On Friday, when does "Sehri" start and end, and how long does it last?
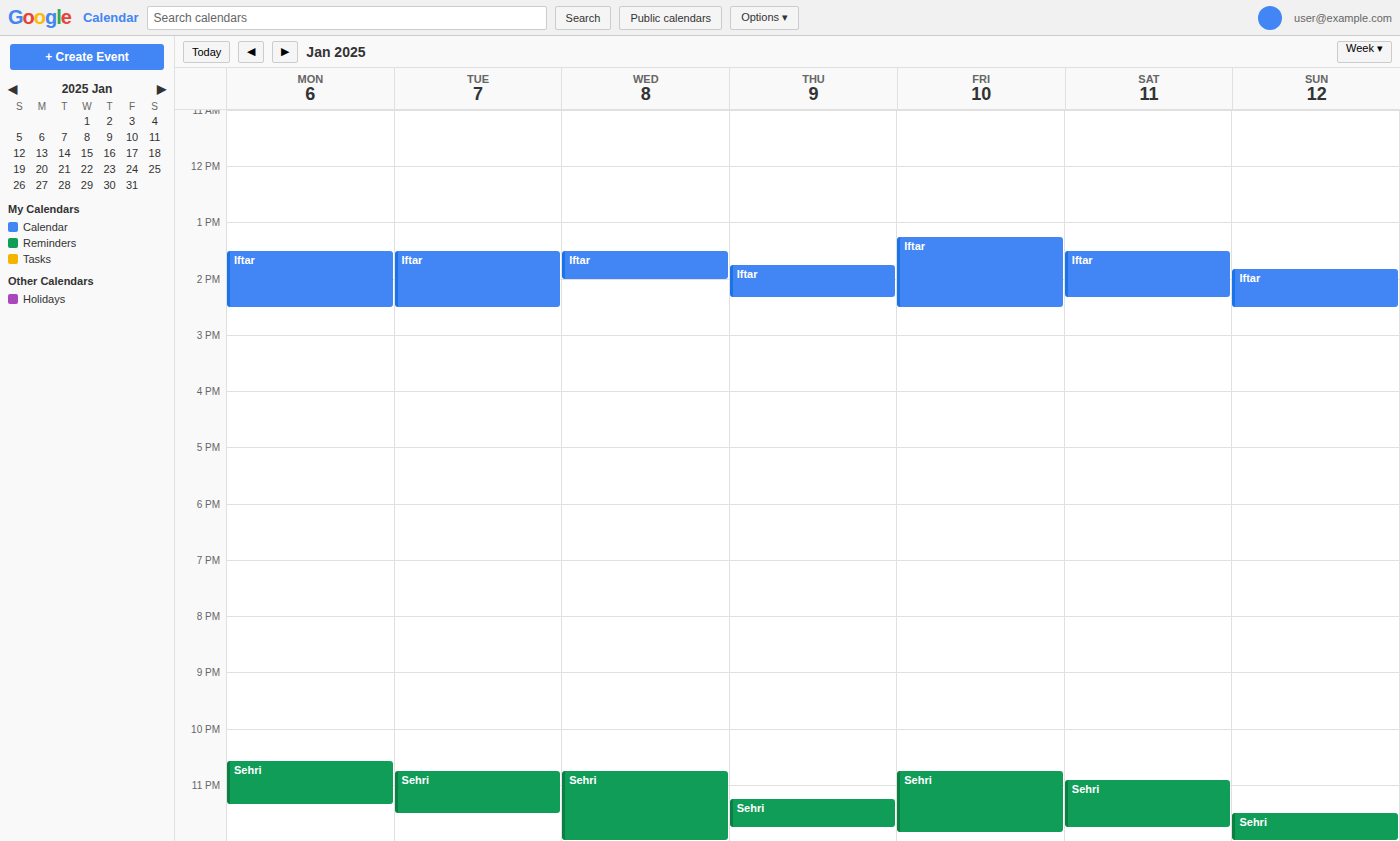
10:45 PM to 11:50 PM, 1 hour 5 minutes